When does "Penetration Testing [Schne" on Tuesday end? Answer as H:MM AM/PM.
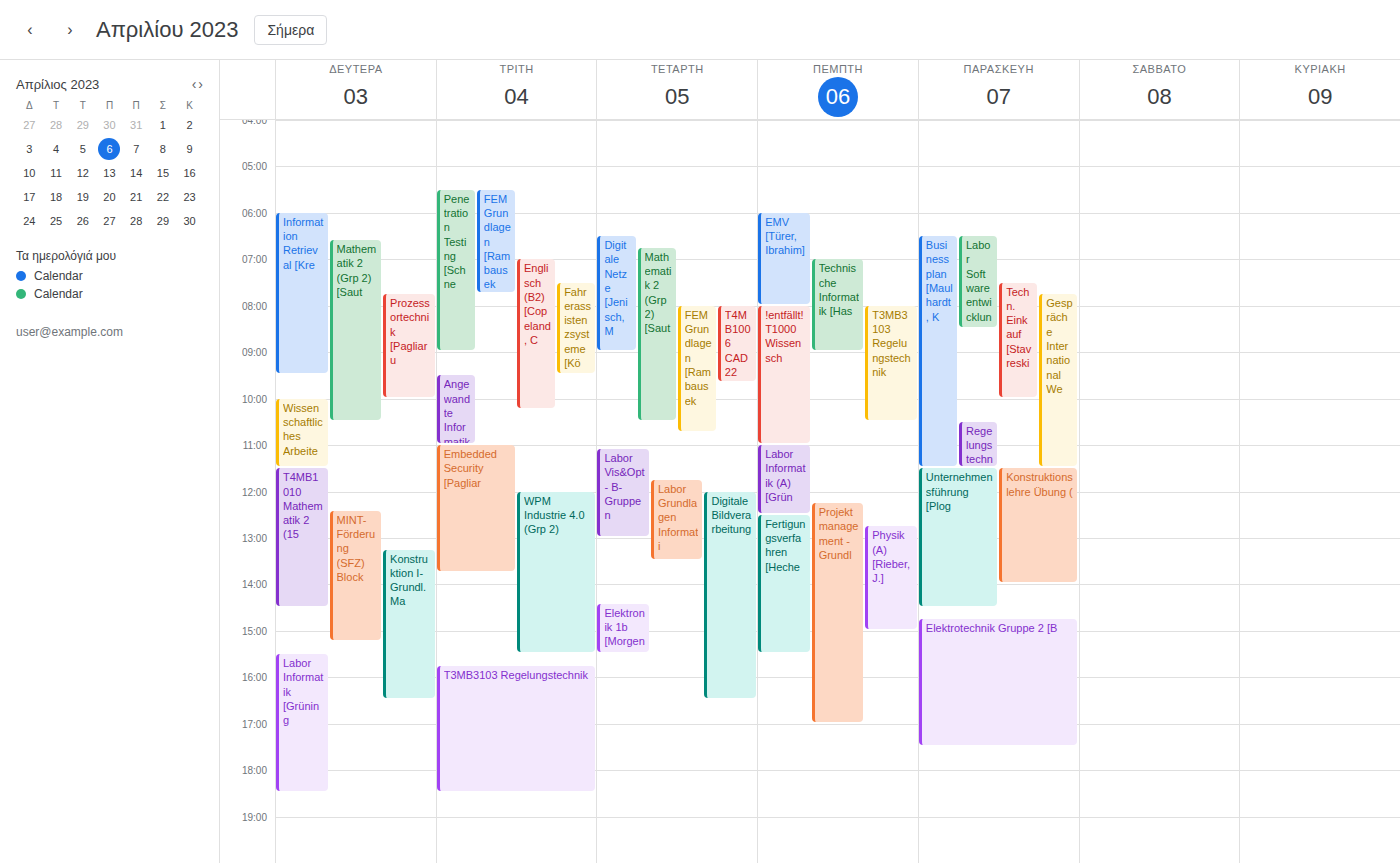
9:00 AM